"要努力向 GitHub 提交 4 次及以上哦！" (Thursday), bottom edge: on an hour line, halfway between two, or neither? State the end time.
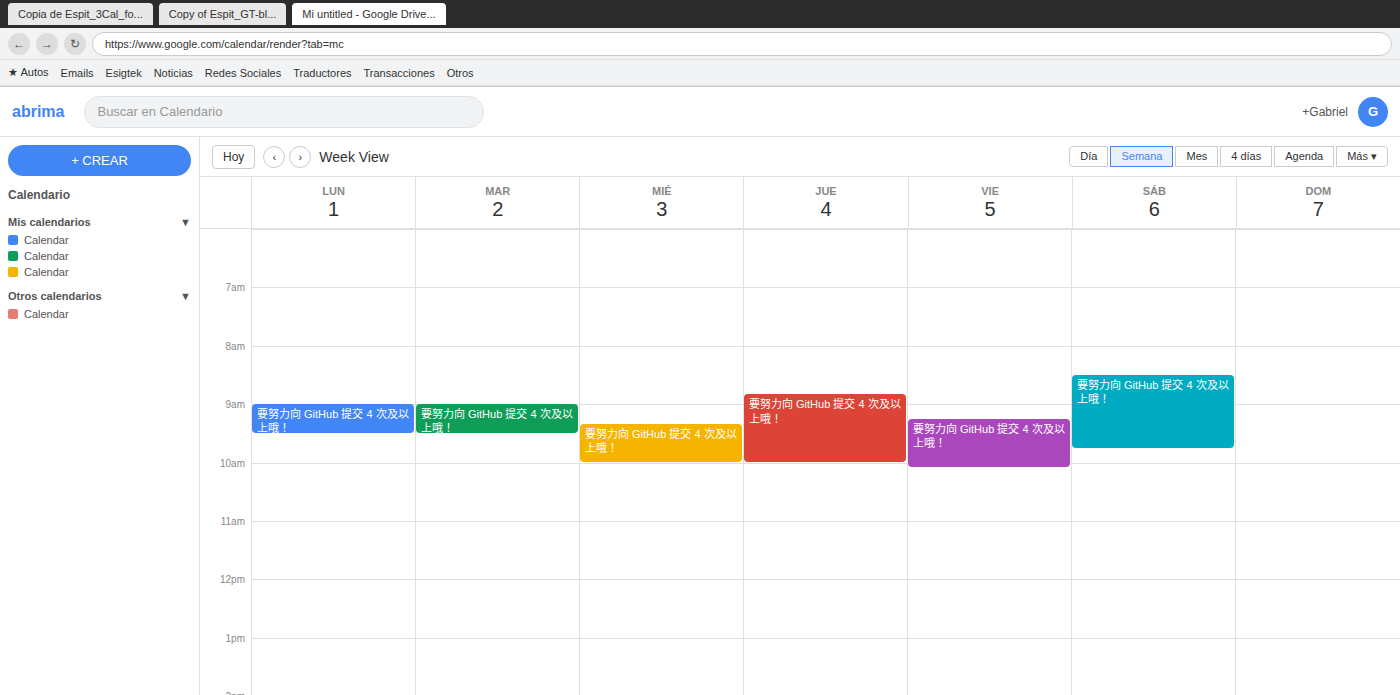
10:00 AM -- exactly on the 10 AM line.